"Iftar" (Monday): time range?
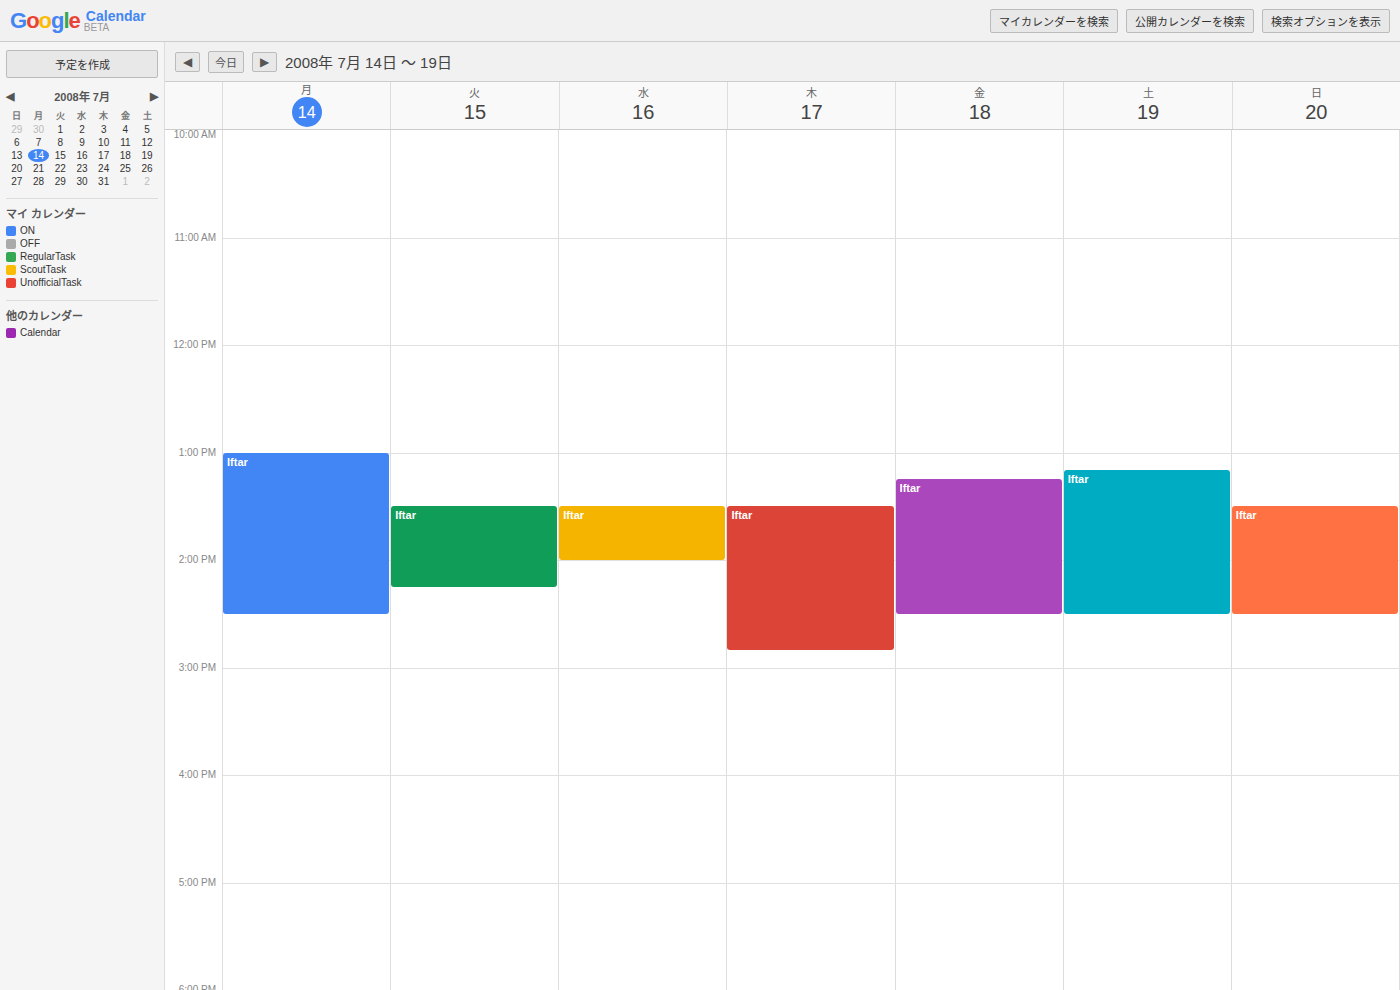
1:00 PM to 2:30 PM